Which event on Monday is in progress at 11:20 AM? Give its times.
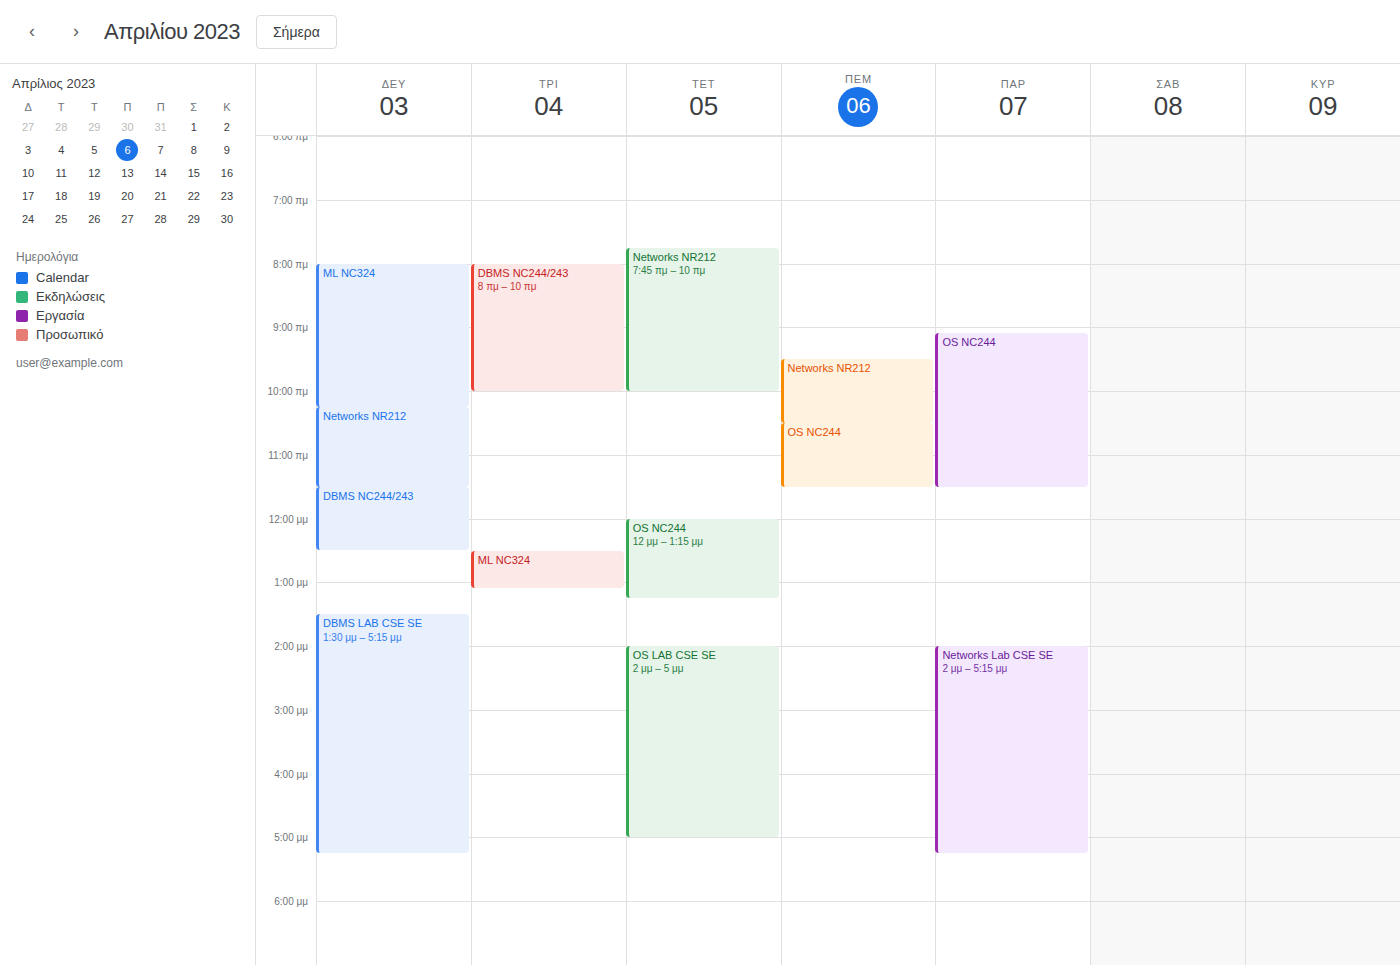
"Networks NR212", 10:15 AM to 11:30 AM